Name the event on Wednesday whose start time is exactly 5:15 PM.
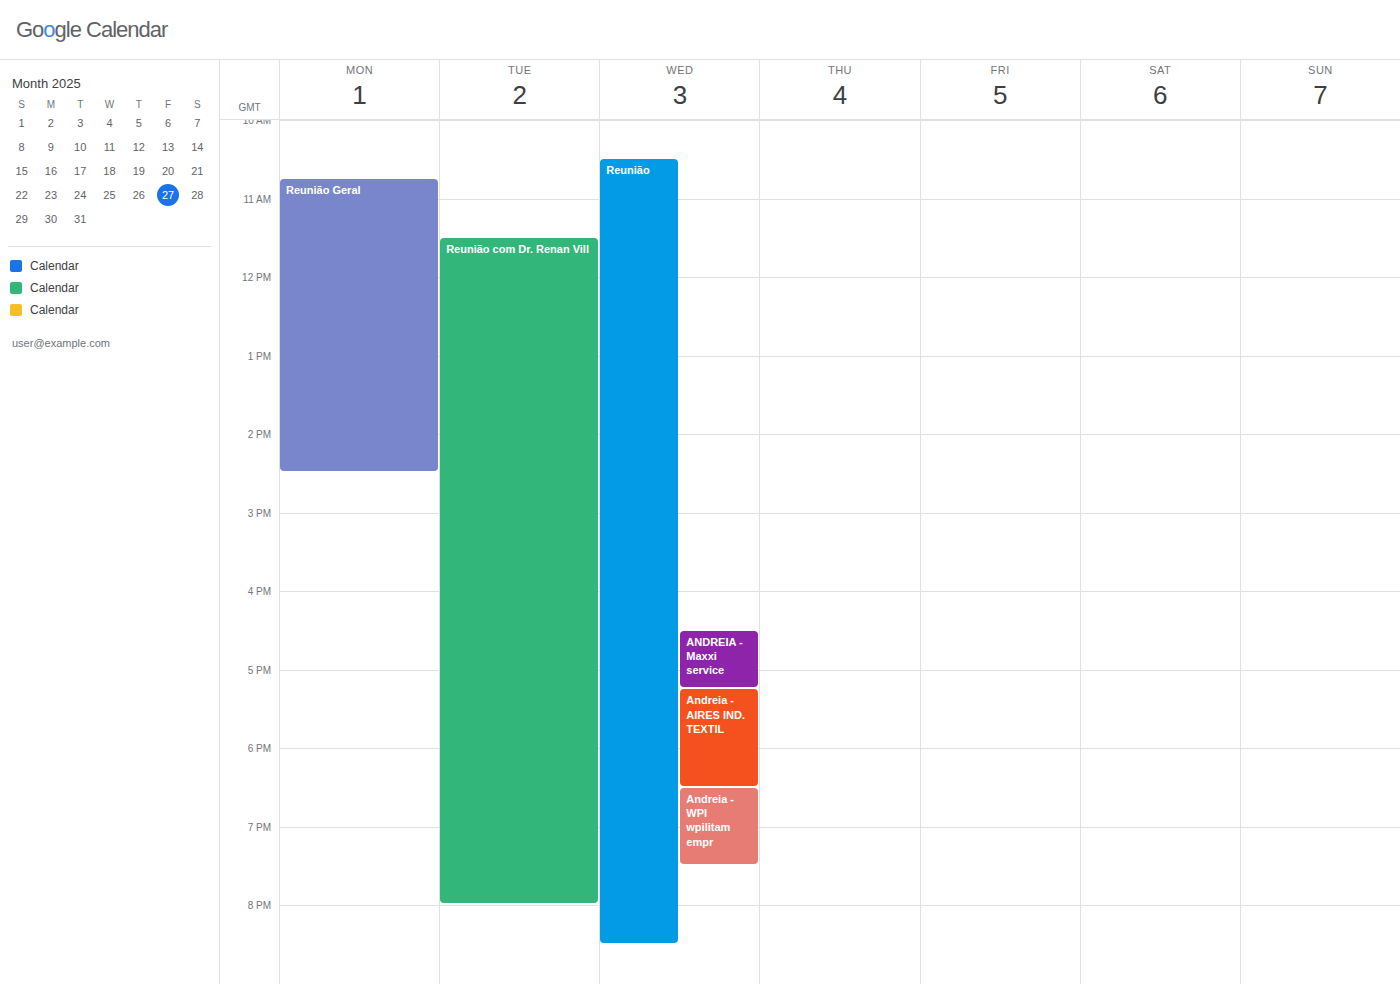
"Andreia -AIRES IND. TEXTIL"